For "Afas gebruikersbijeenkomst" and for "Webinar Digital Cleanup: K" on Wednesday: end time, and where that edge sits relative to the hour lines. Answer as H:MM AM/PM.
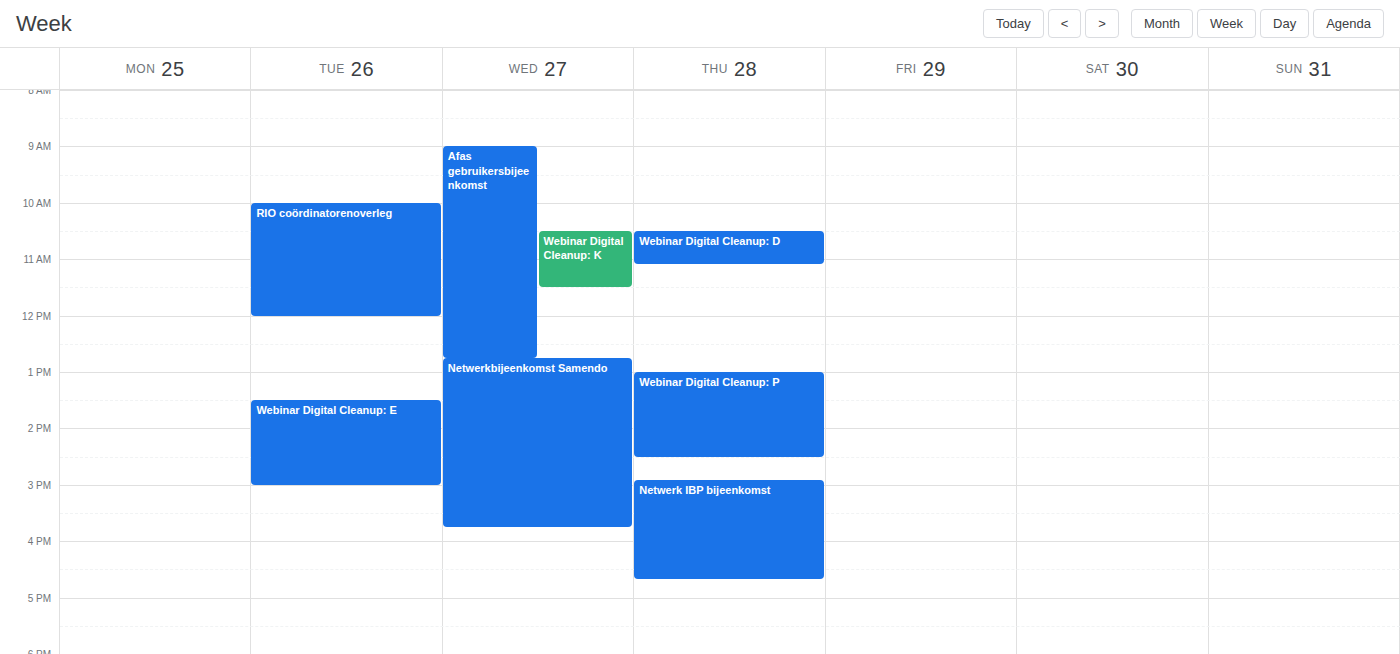
"Afas gebruikersbijeenkomst": 12:45 PM, neither: three quarters of the way from the 12 PM line to the 1 PM line. "Webinar Digital Cleanup: K": 11:30 AM, halfway between the 11 AM and 12 PM lines.